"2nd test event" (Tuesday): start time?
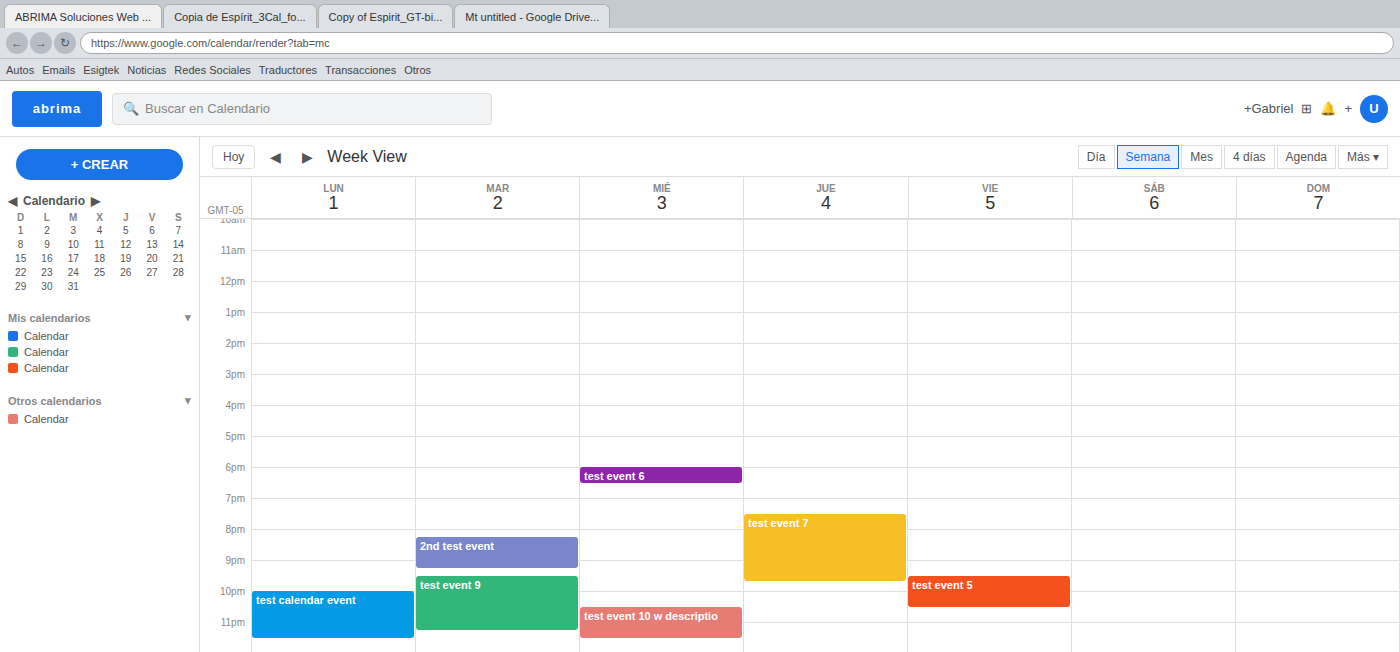
8:15 PM